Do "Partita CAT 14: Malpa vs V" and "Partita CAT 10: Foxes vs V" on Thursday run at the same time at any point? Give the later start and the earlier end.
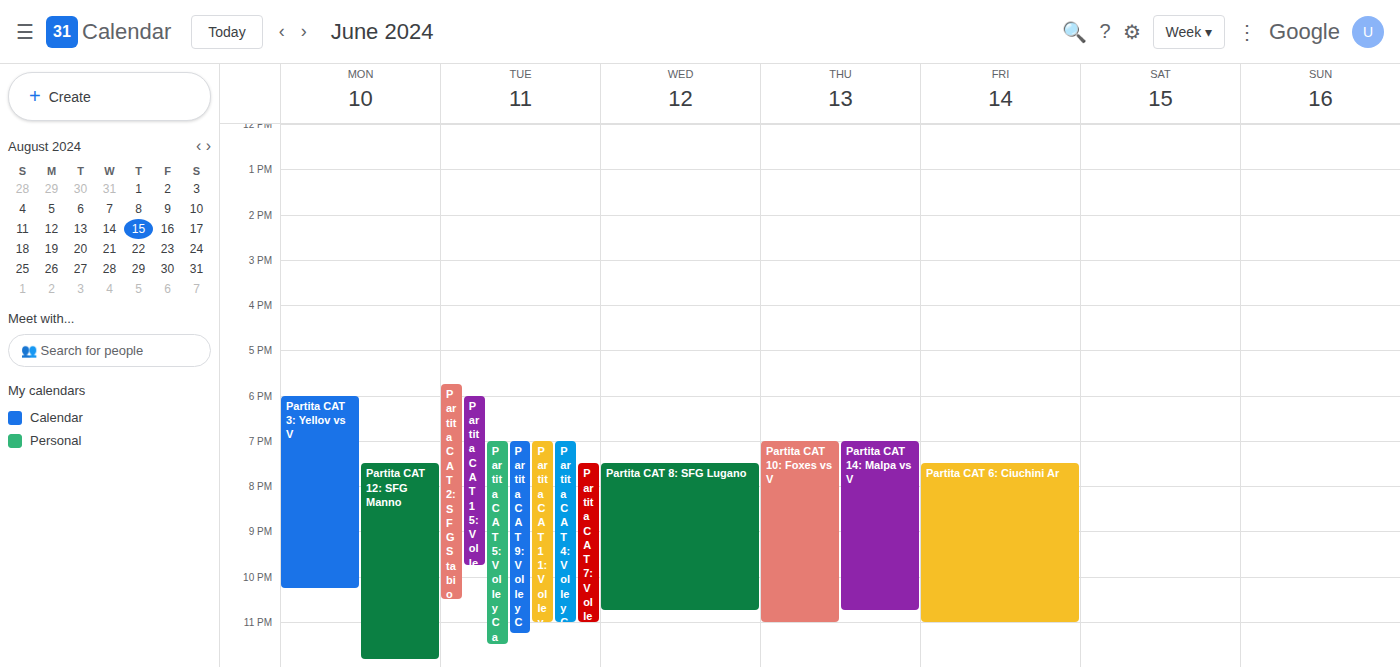
"Partita CAT 10: Foxes vs V" starts at 7:00 PM, before "Partita CAT 14: Malpa vs V" ends at 10:45 PM -- they overlap.